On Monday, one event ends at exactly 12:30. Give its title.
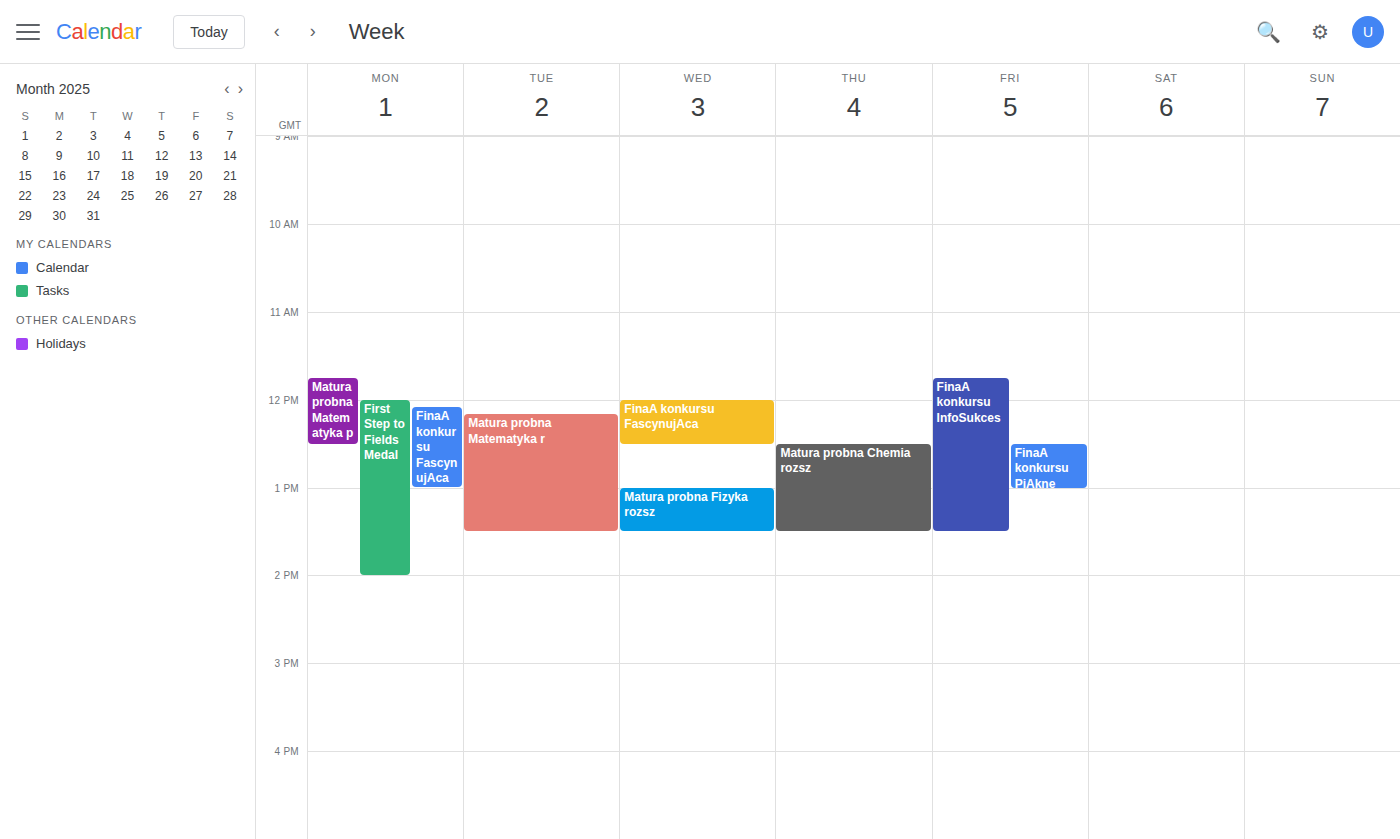
"Matura probna Matematyka p"